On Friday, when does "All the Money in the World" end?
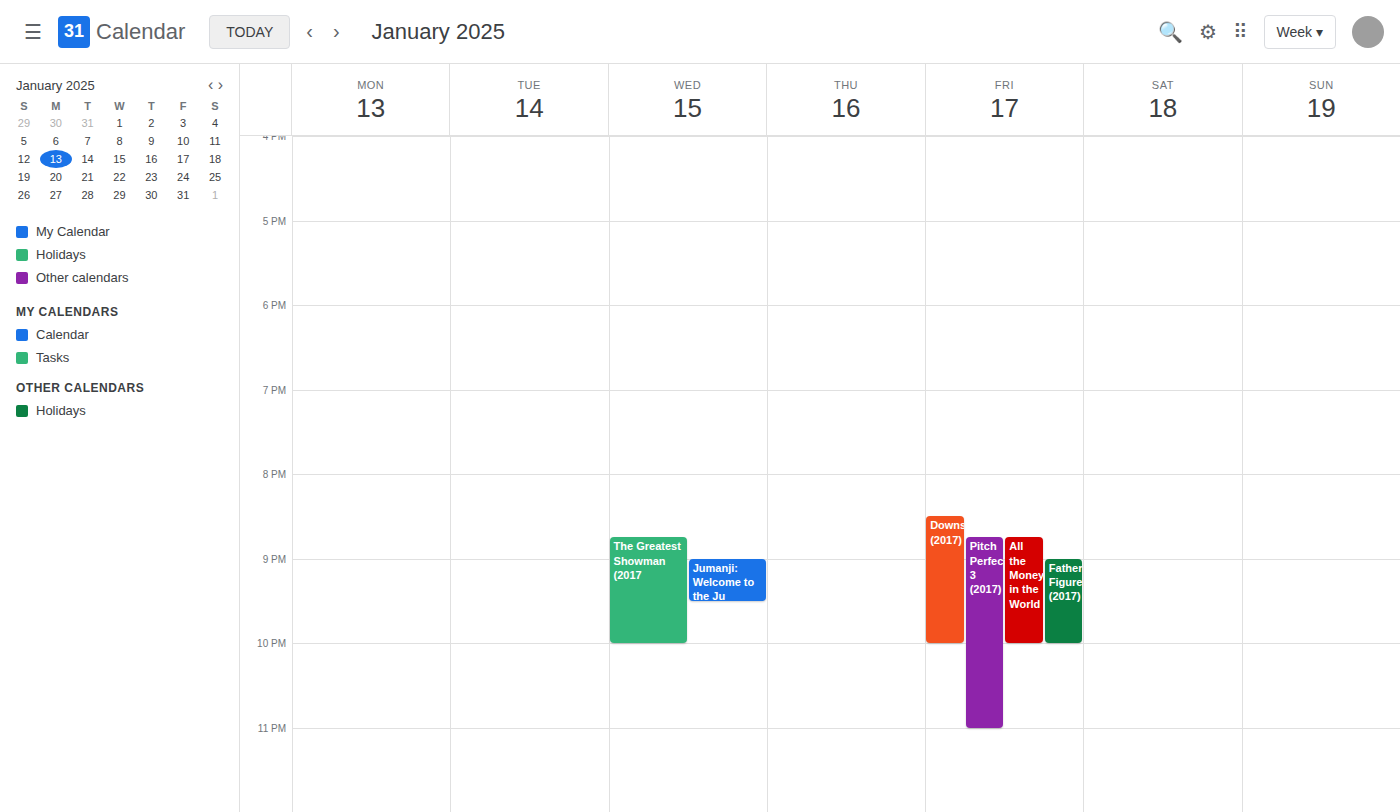
10:00 PM